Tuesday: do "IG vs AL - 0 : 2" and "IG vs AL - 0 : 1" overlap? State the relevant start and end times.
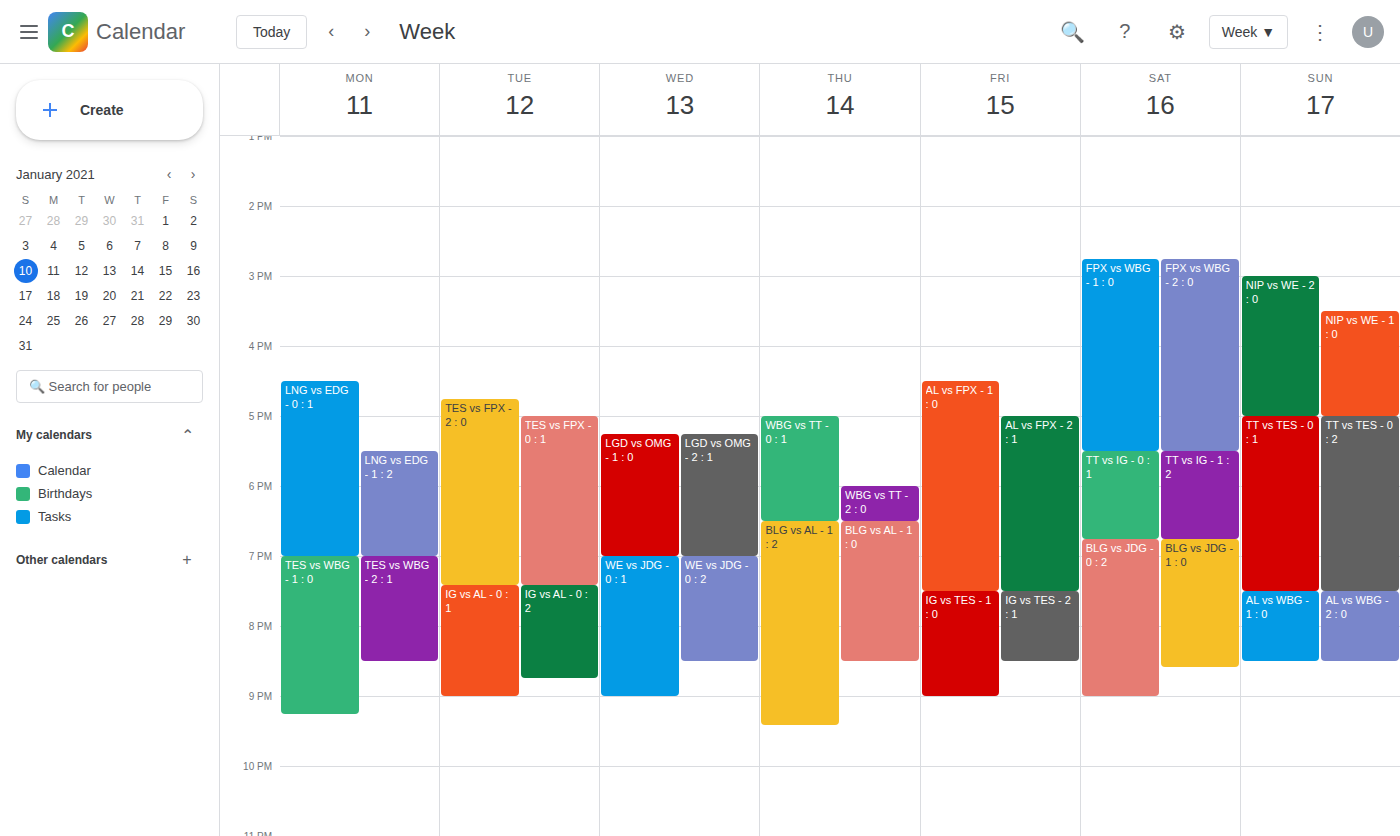
"IG vs AL - 0 : 1" starts at 7:25 PM, before "IG vs AL - 0 : 2" ends at 8:45 PM -- they overlap.